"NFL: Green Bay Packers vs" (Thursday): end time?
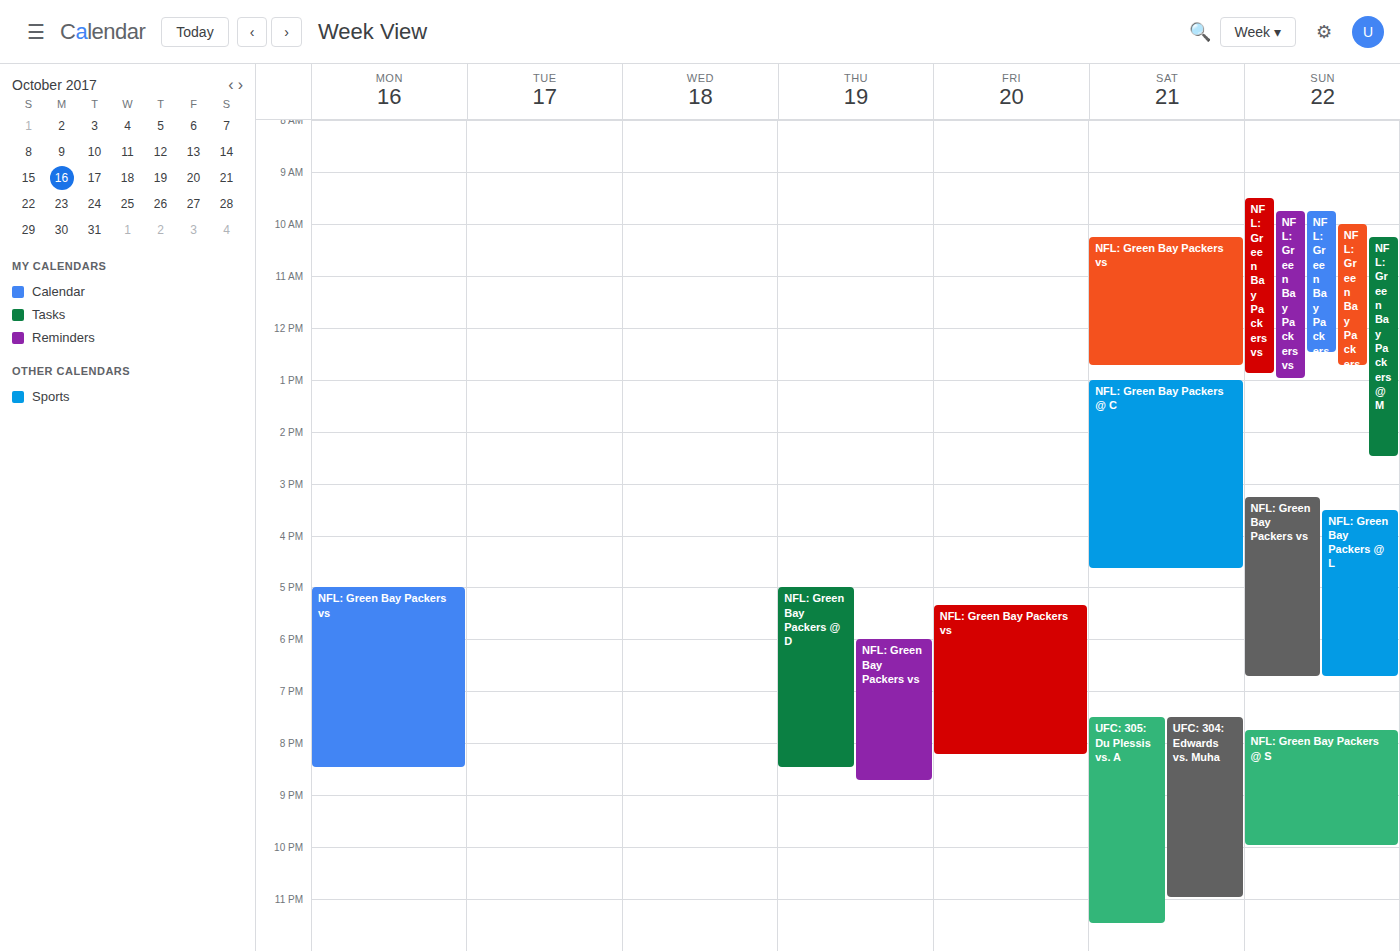
8:45 PM